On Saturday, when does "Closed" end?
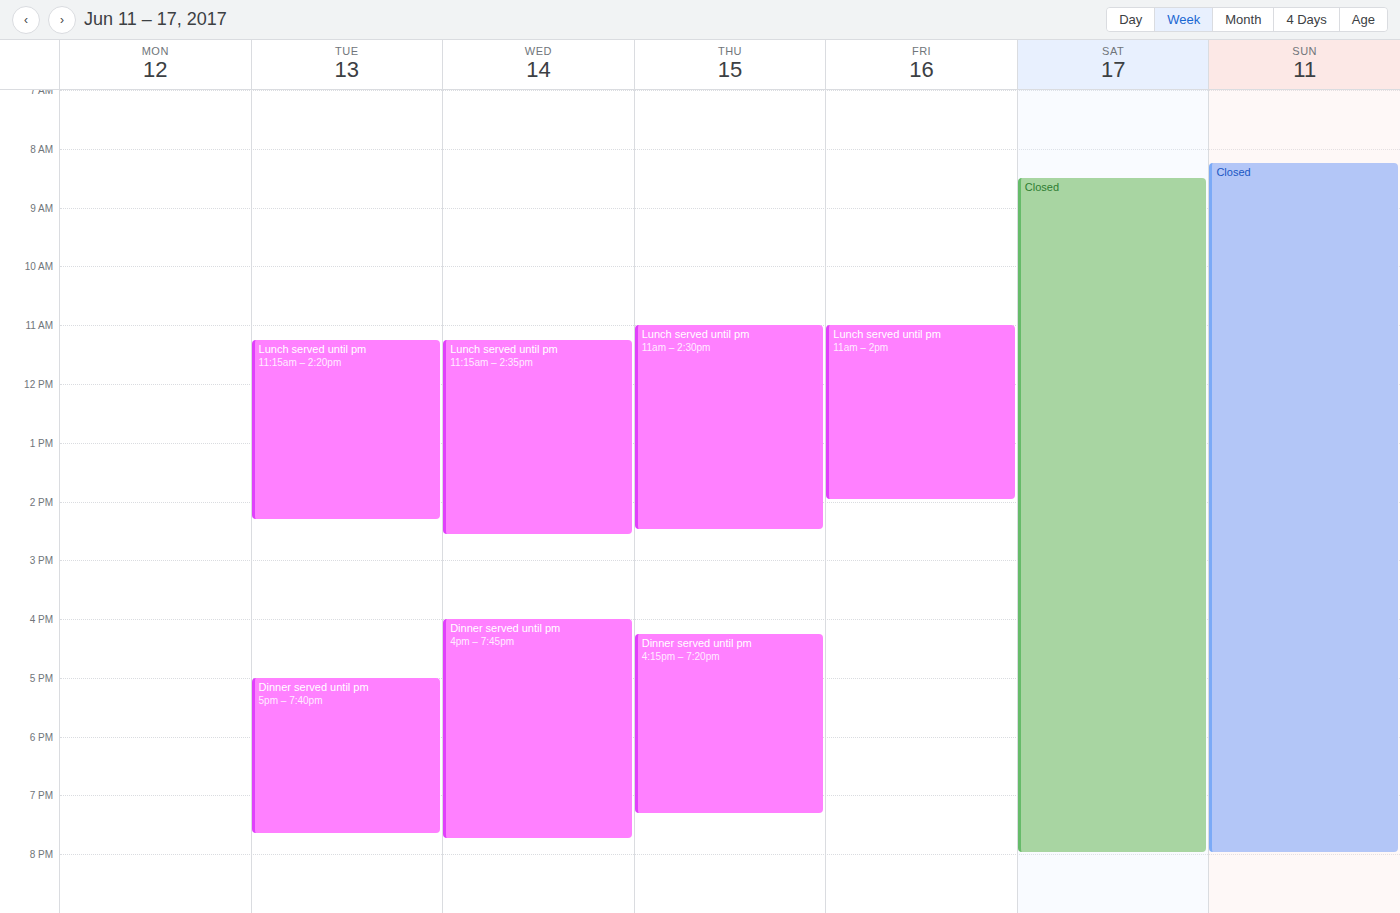
8:00 PM